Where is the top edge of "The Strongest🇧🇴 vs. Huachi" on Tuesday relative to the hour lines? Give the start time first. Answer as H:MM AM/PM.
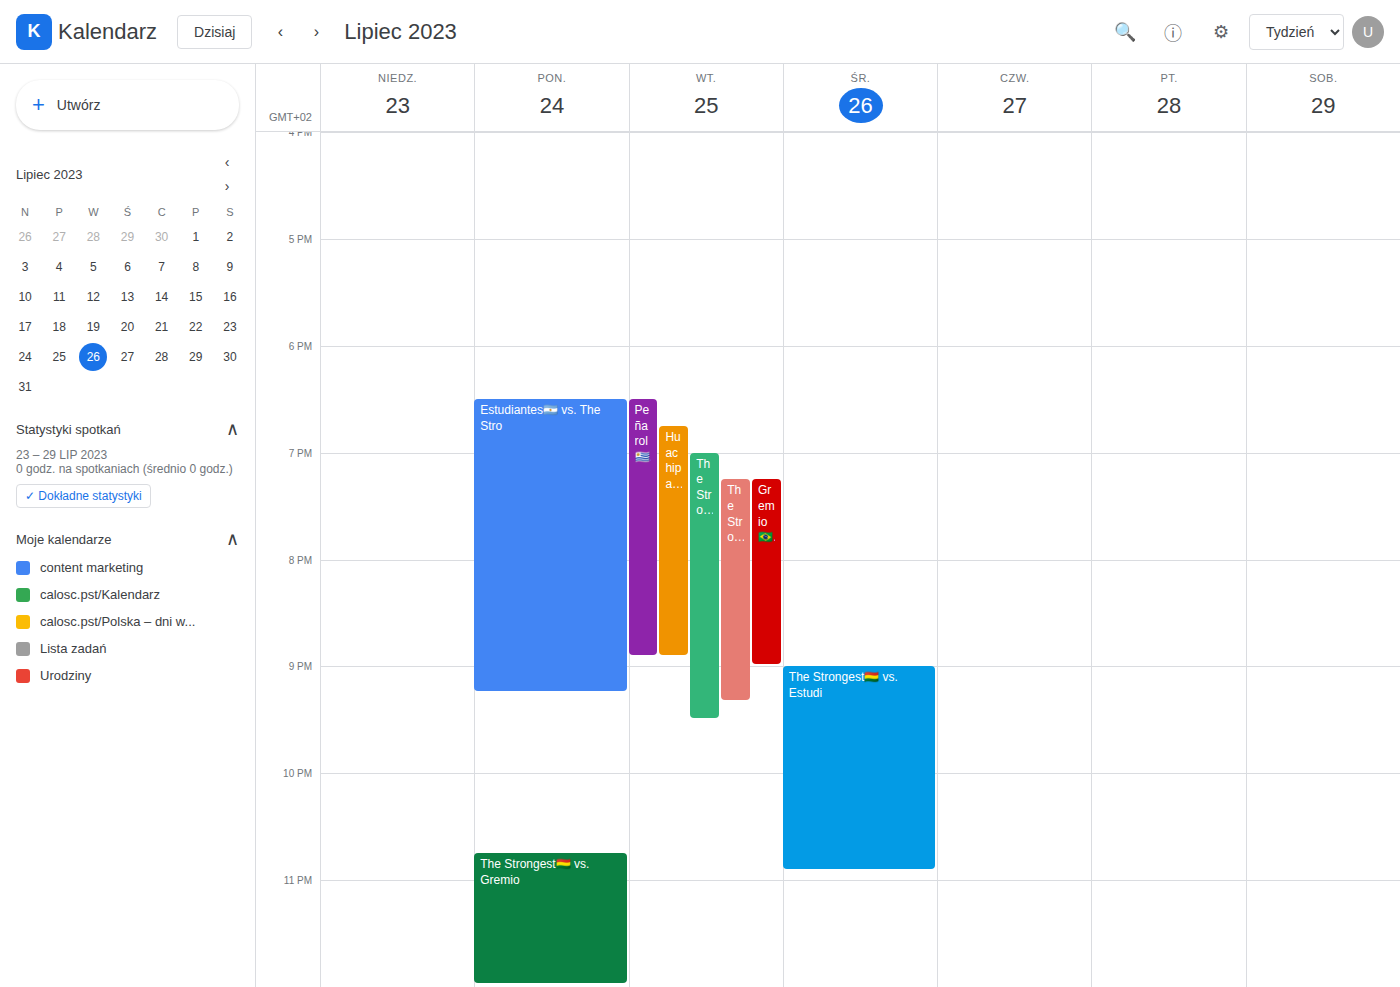
7:15 PM -- neither: a quarter of the way from the 7 PM line to the 8 PM line.